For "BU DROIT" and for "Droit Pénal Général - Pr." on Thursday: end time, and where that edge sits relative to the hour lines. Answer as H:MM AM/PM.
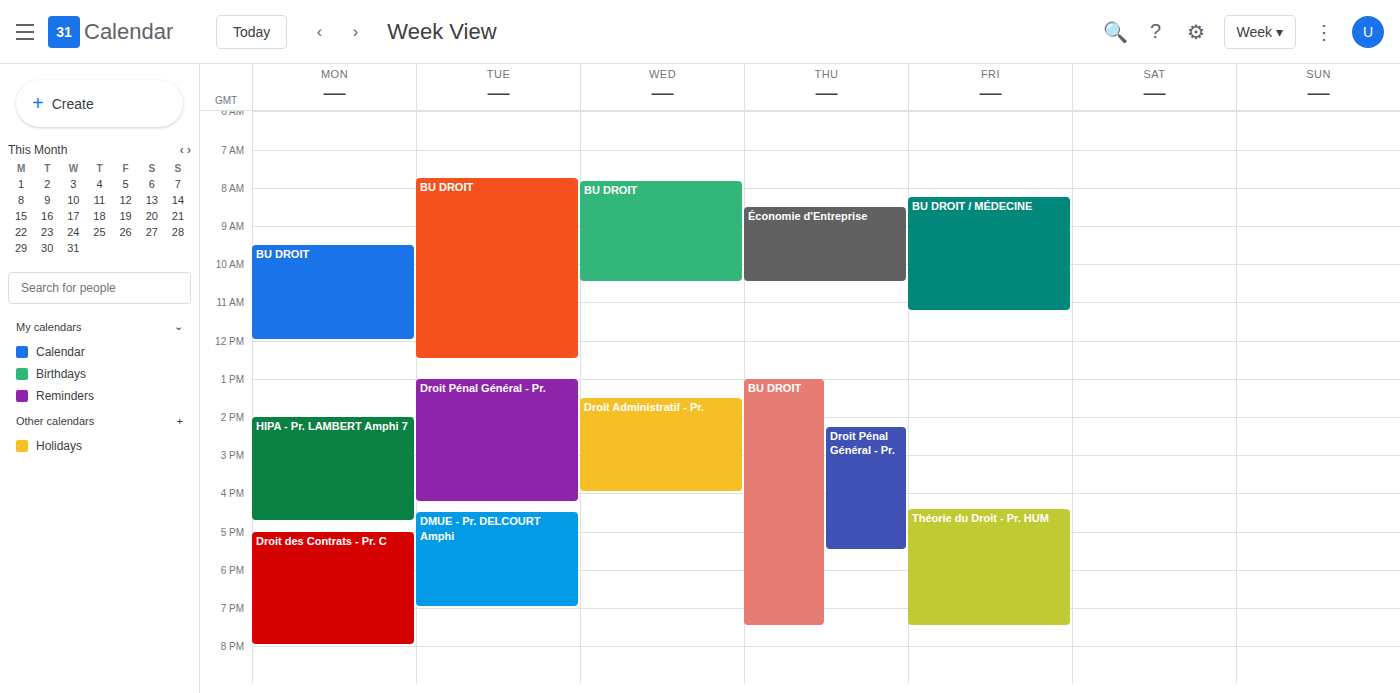
"BU DROIT": 7:30 PM, halfway between the 7 PM and 8 PM lines. "Droit Pénal Général - Pr.": 5:30 PM, halfway between the 5 PM and 6 PM lines.